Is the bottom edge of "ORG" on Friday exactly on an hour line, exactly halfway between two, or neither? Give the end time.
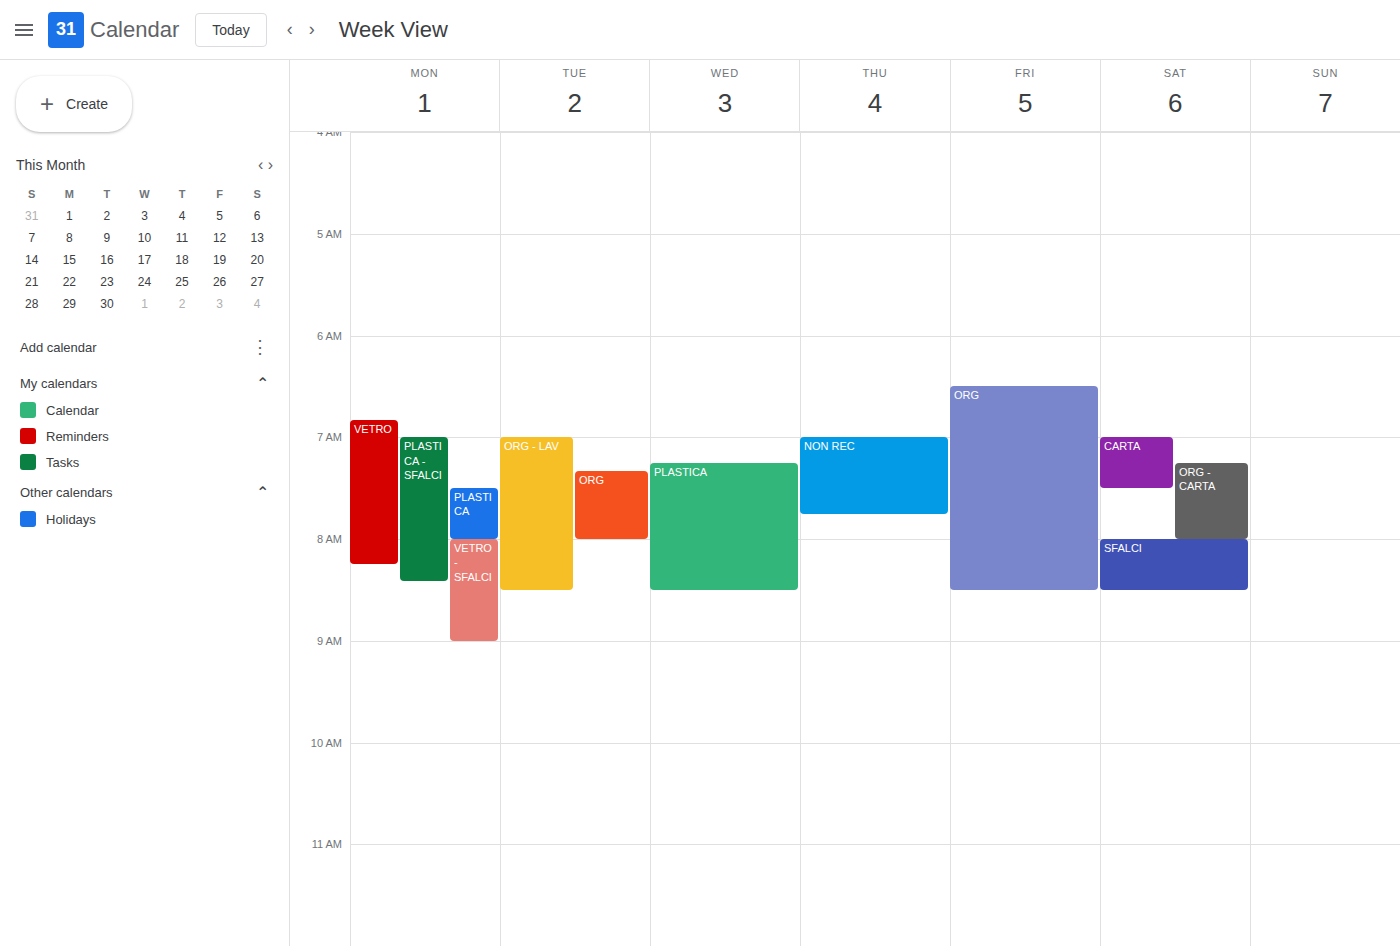
8:30 AM -- halfway between the 8 AM and 9 AM lines.